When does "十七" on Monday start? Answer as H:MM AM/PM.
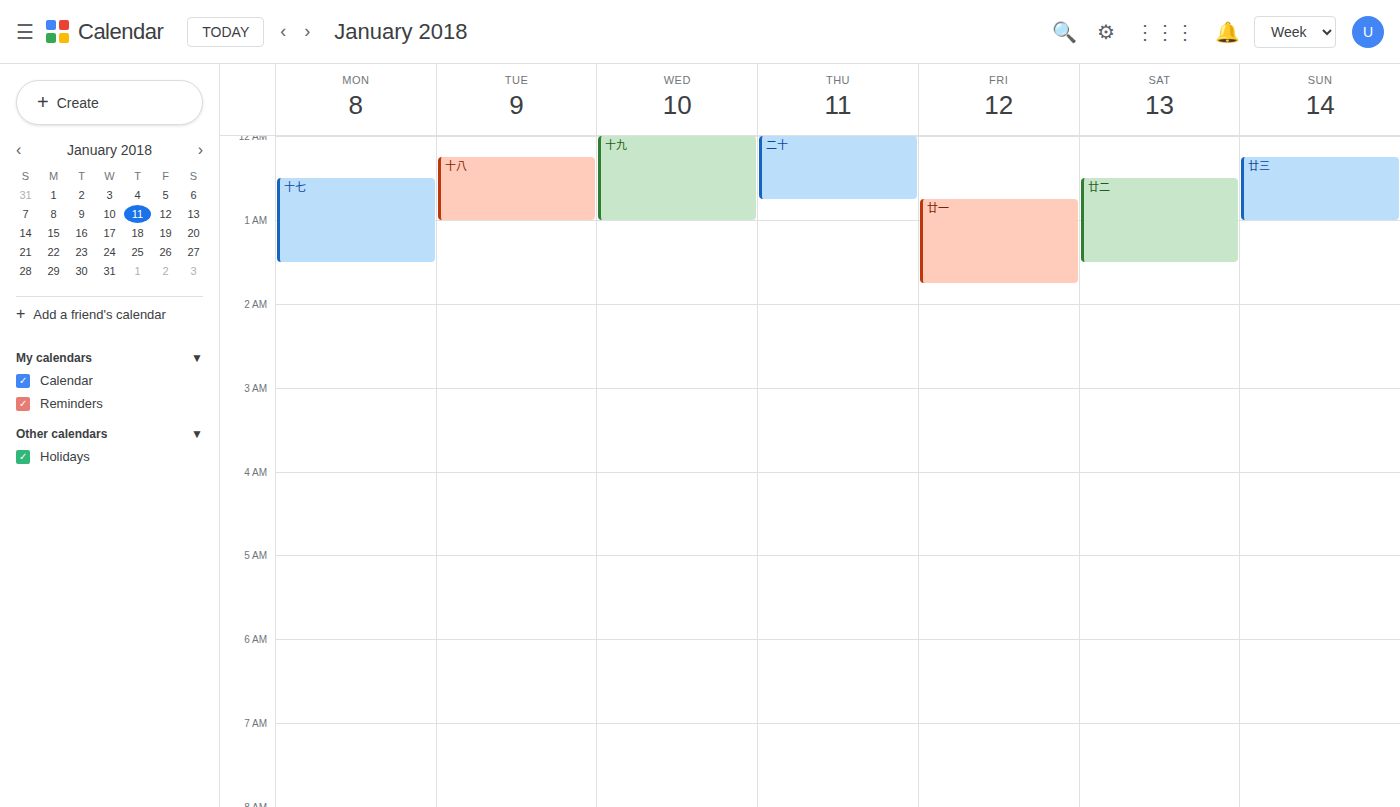
12:30 AM